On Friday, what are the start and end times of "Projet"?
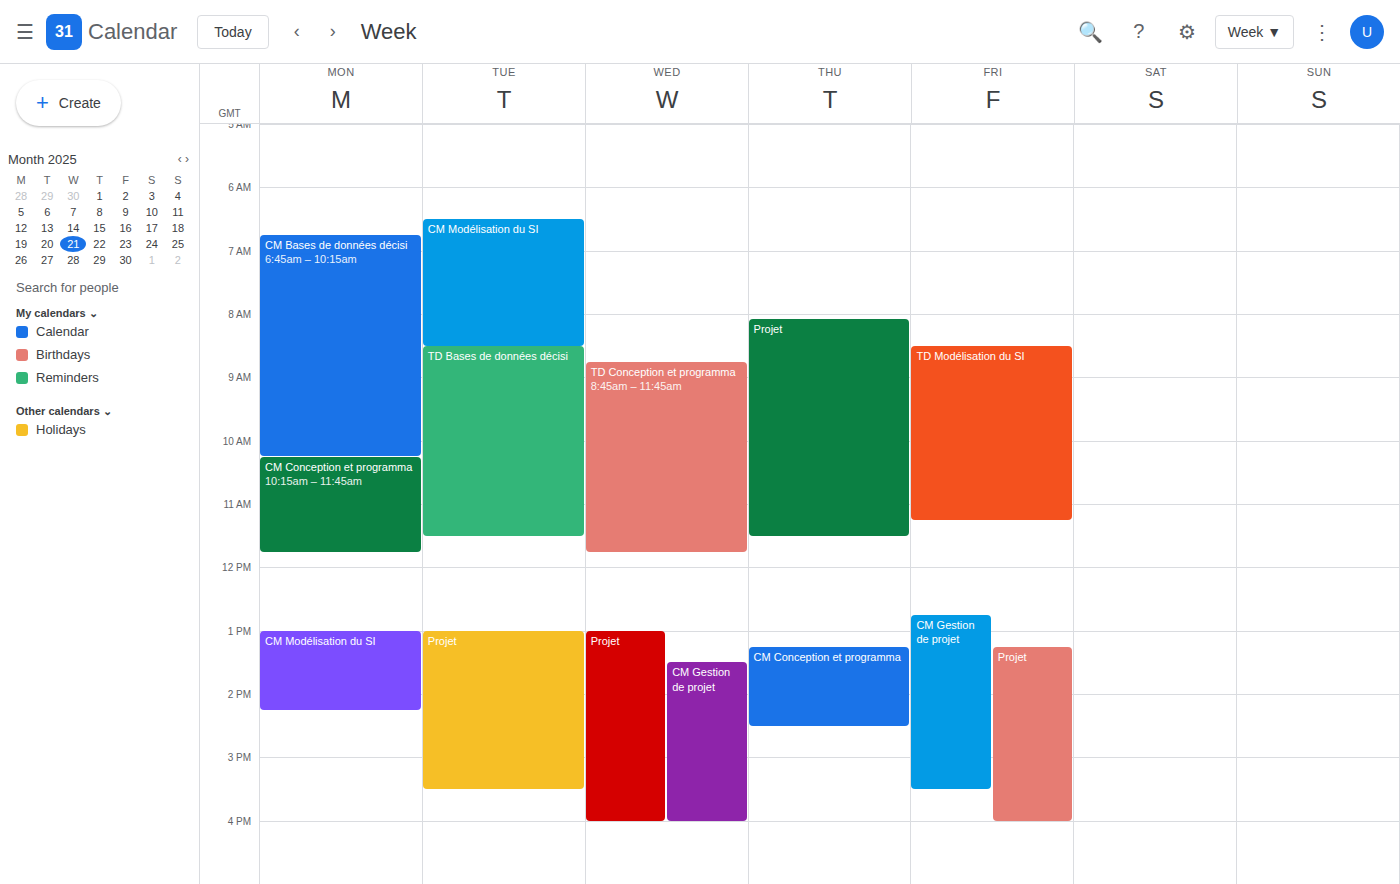
1:15 PM to 4:00 PM